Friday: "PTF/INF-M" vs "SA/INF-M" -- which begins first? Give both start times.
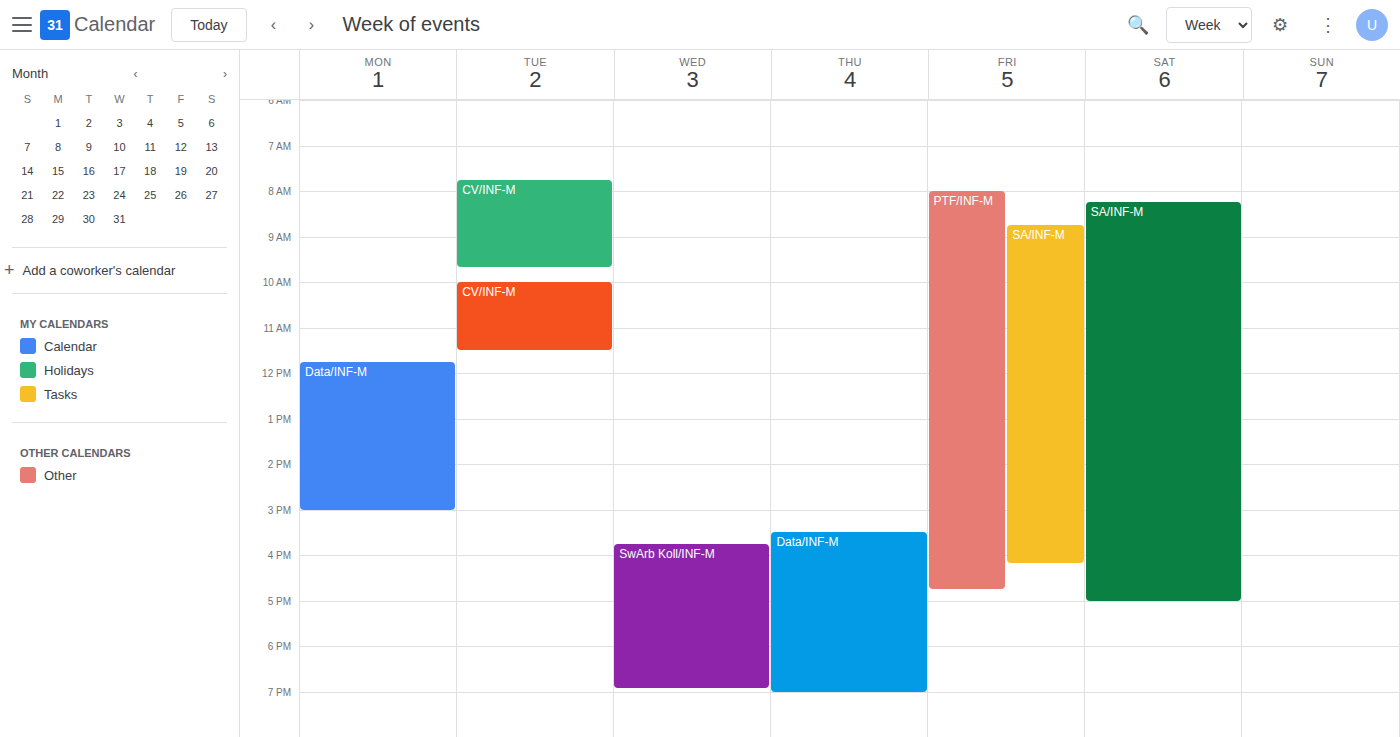
"PTF/INF-M" 8:00 AM; "SA/INF-M" 8:45 AM.